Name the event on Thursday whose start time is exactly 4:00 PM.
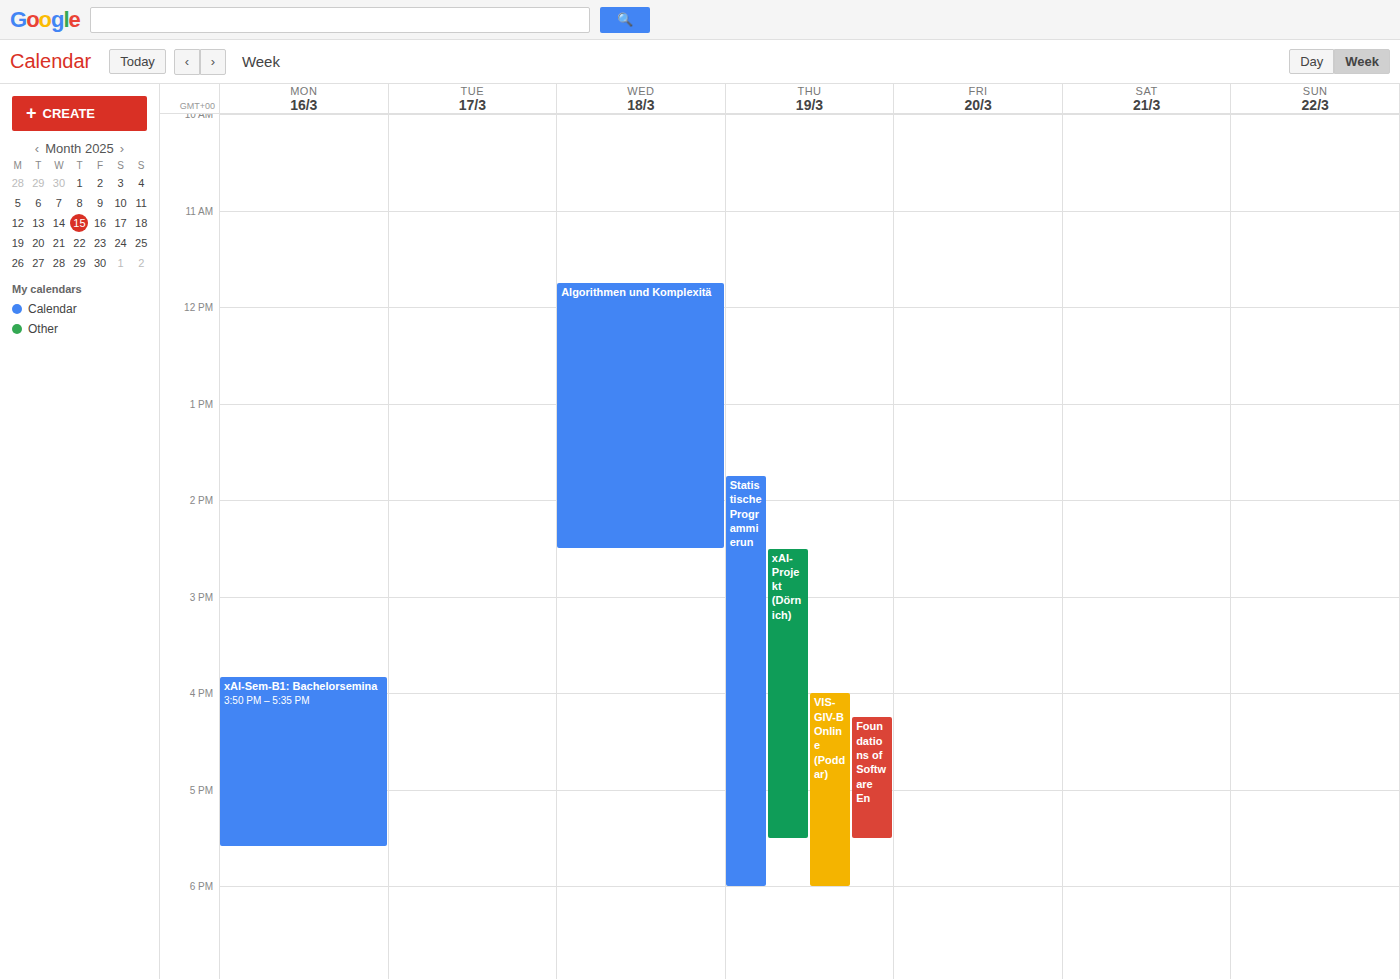
"VIS-GIV-B Online (Poddar)"